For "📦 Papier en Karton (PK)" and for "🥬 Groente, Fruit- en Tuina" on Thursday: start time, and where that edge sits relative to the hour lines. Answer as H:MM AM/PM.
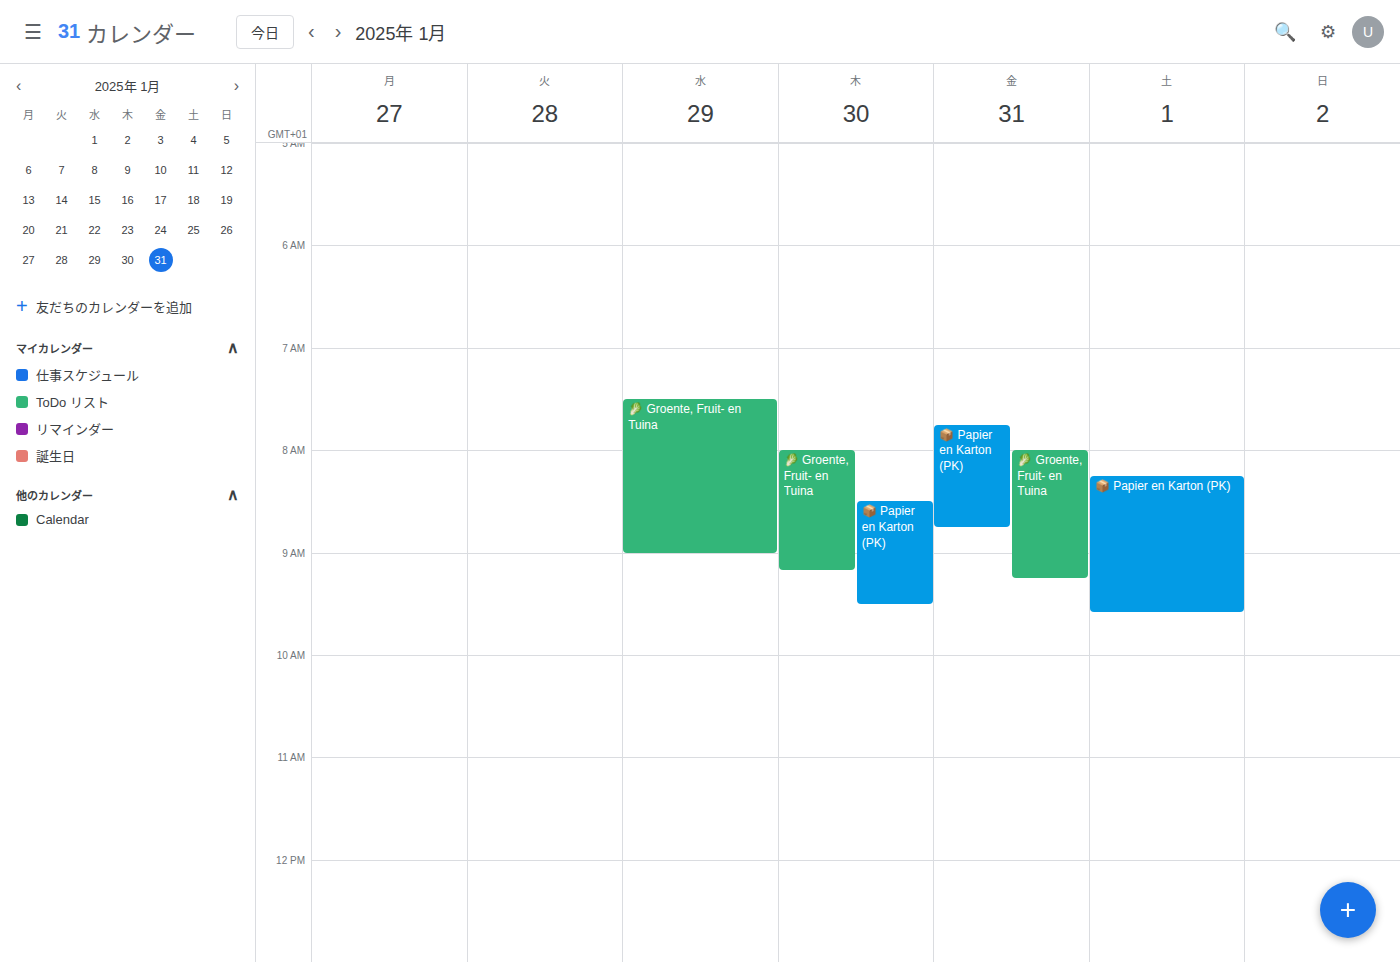
"📦 Papier en Karton (PK)": 8:30 AM, halfway between the 8 AM and 9 AM lines. "🥬 Groente, Fruit- en Tuina": 8:00 AM, exactly on the 8 AM line.